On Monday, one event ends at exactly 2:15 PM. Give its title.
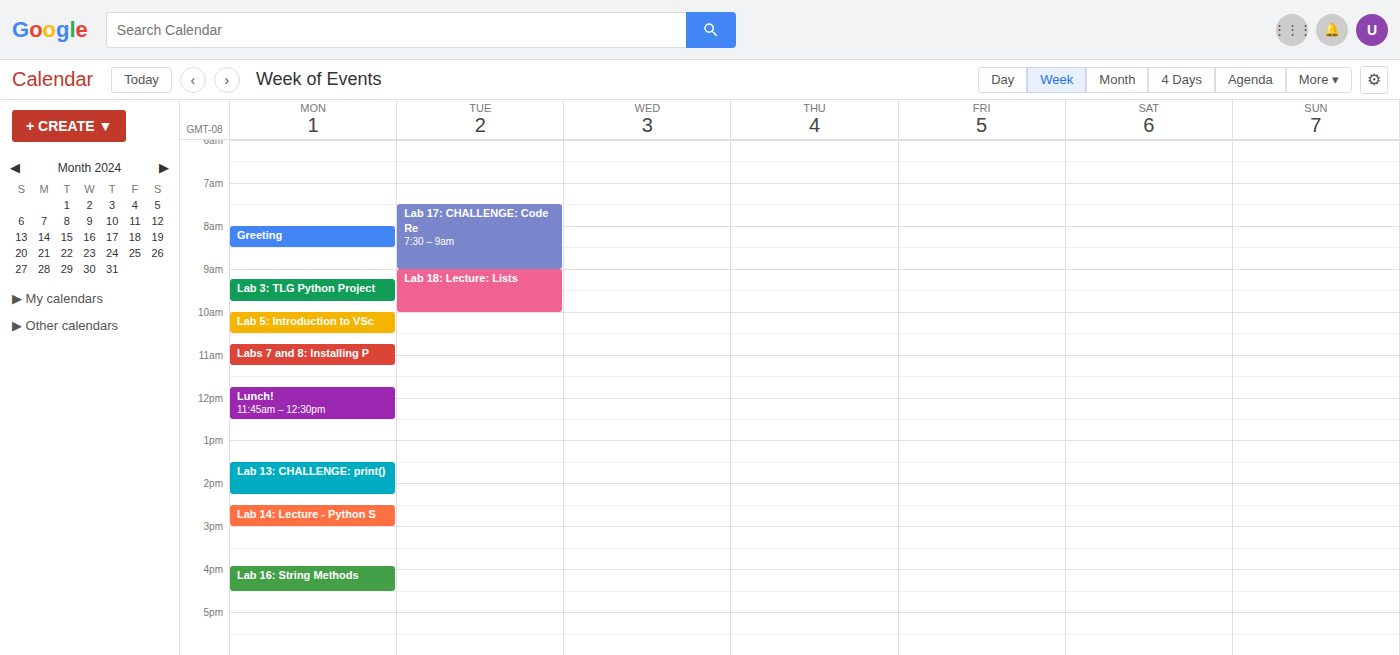
"Lab 13: CHALLENGE: print()"